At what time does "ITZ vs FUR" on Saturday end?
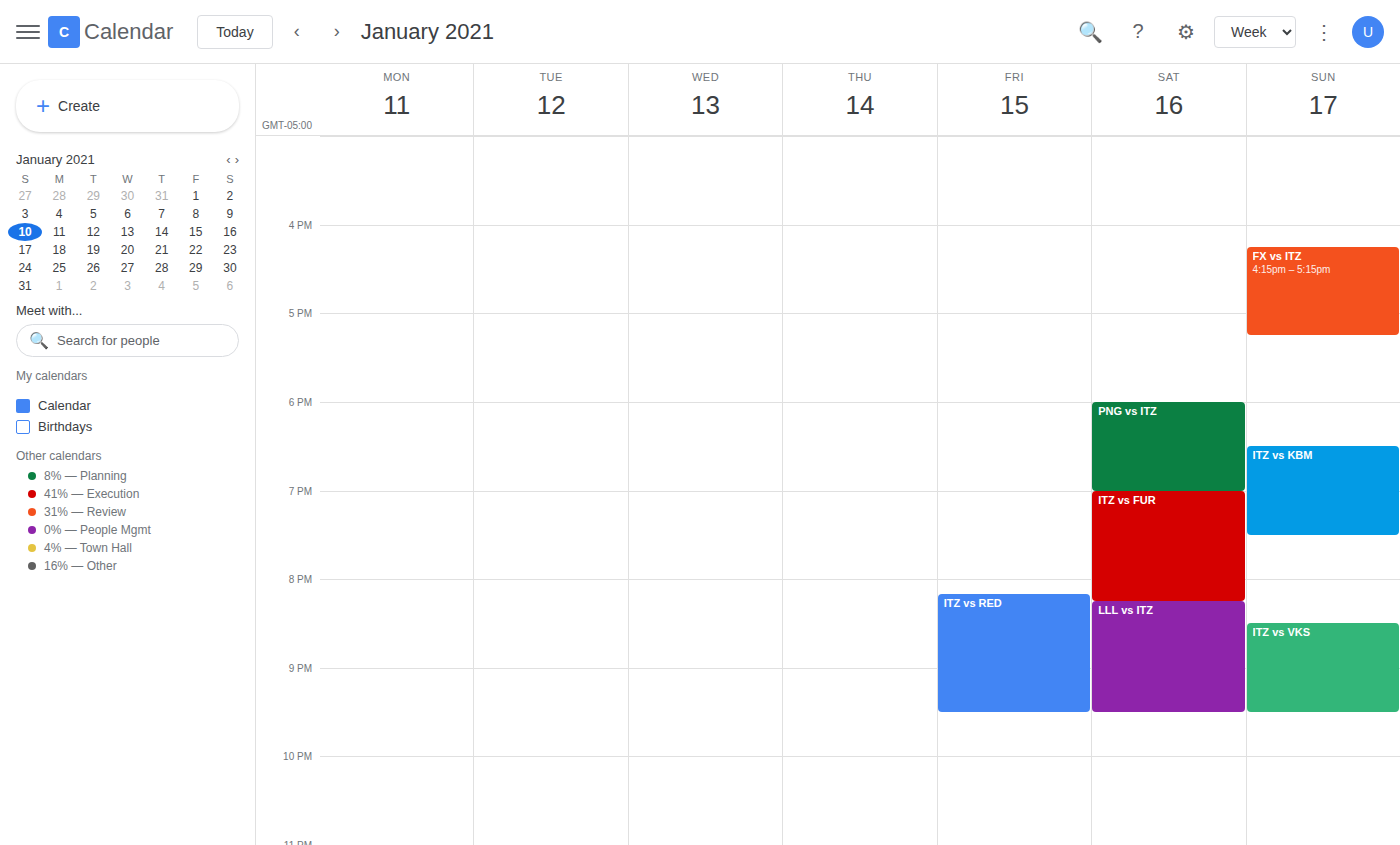
8:15 PM